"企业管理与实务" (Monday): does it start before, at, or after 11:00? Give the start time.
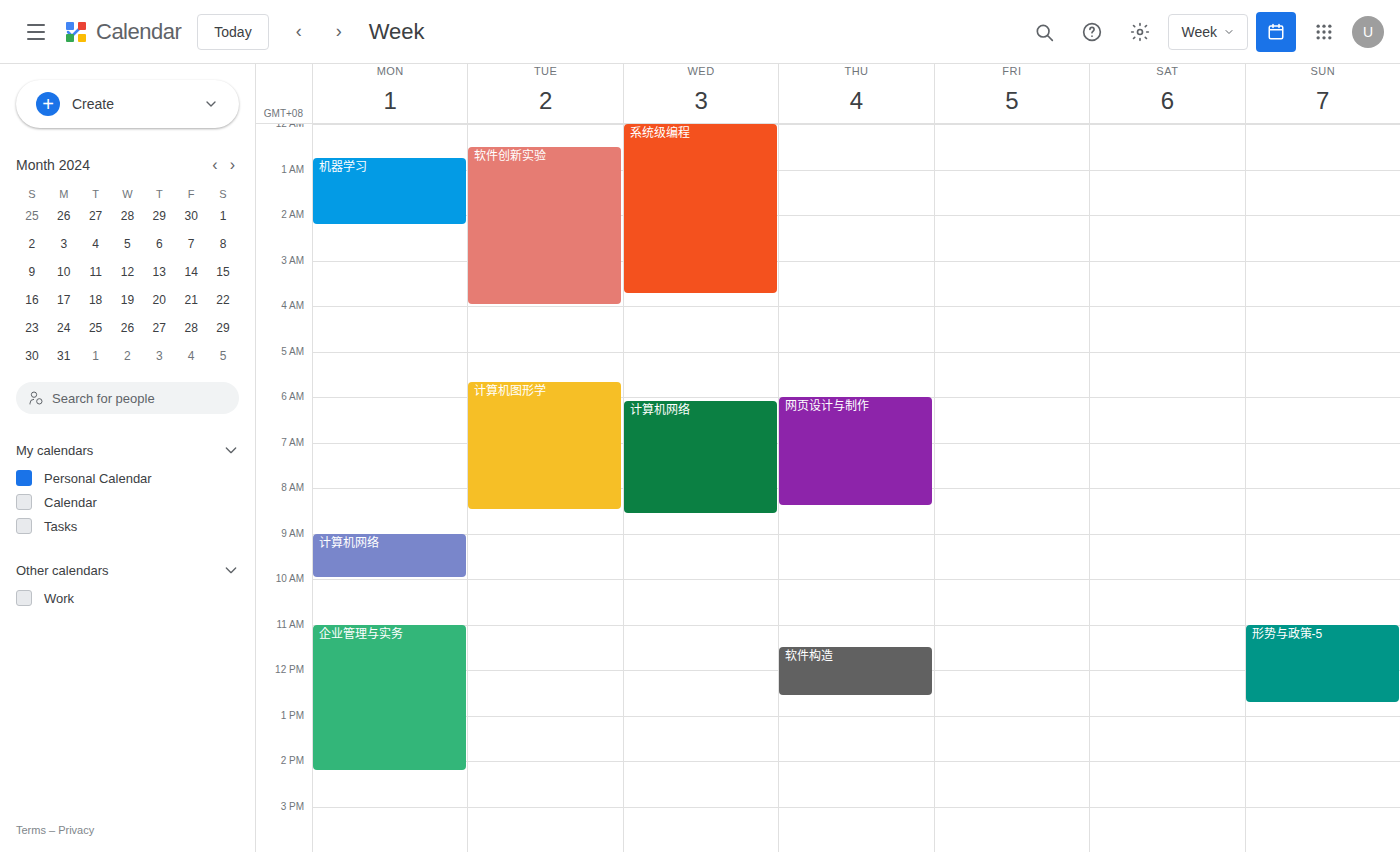
11:00 -- exactly at 11:00, on the 11:00 line.